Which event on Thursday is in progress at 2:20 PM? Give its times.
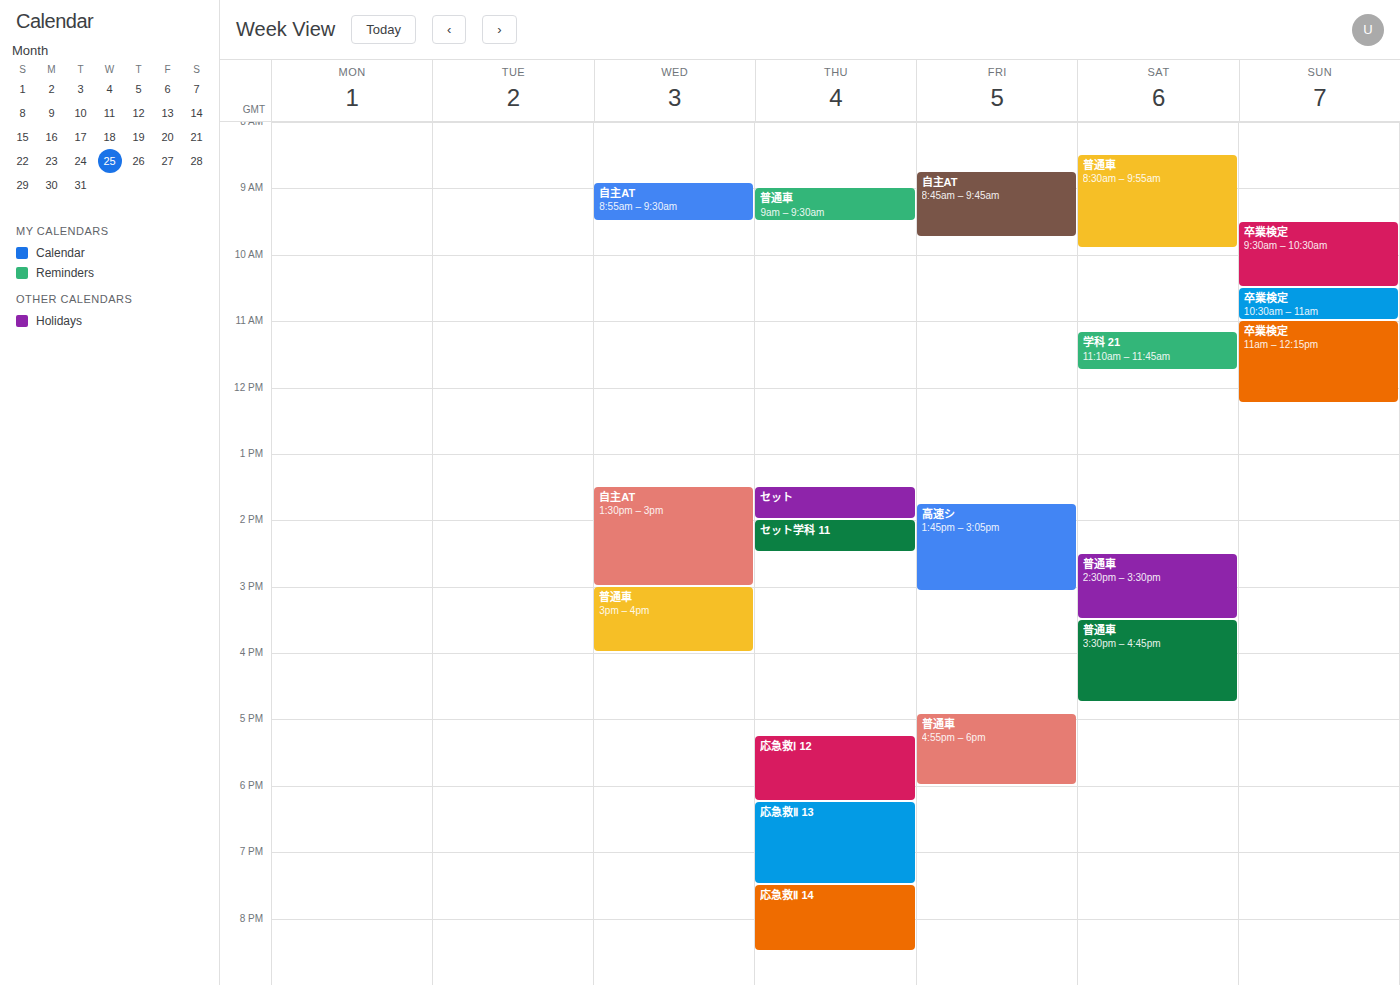
"セット学科 11", 2:00 PM to 2:30 PM